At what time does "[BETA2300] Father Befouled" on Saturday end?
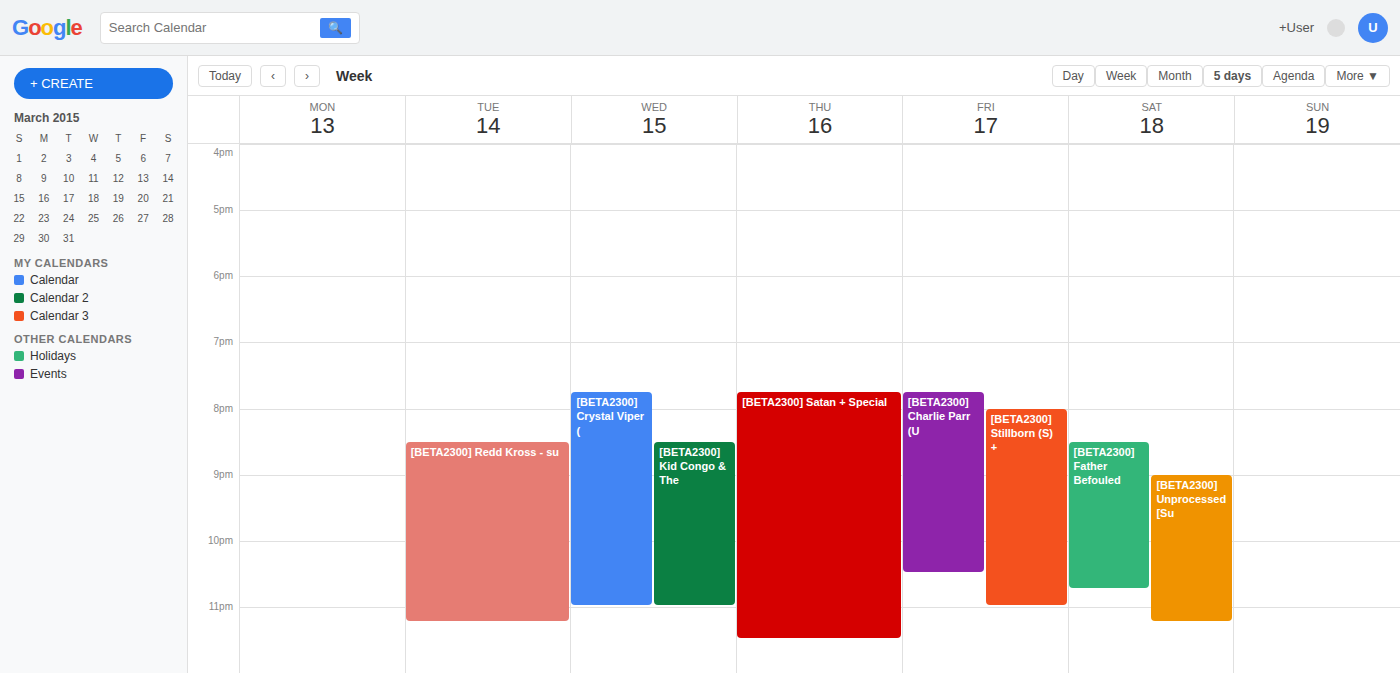
10:45 PM